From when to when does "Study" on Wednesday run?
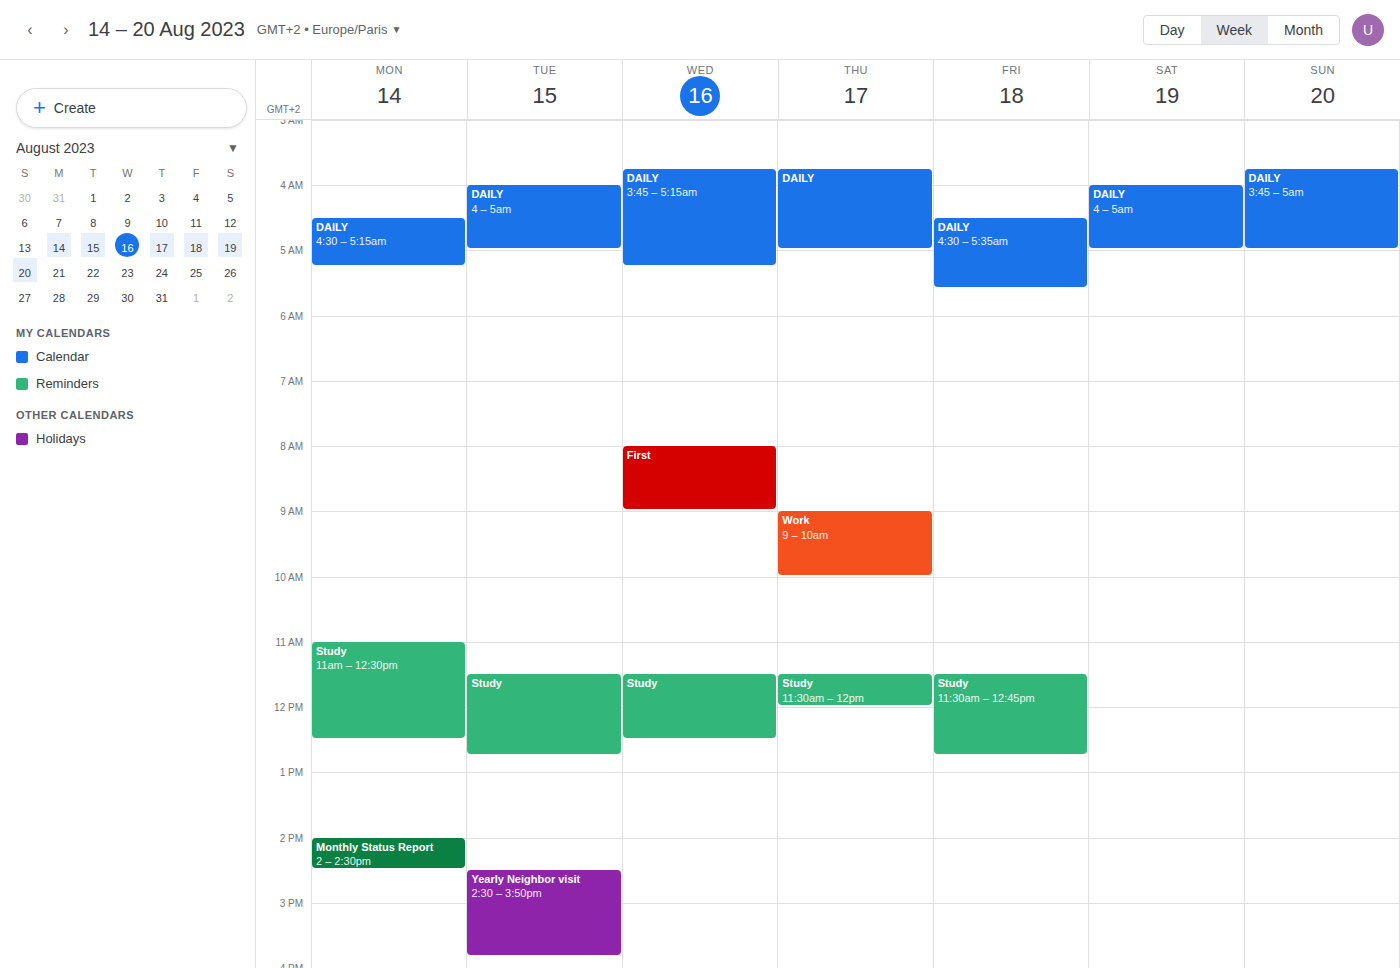
11:30 AM to 12:30 PM